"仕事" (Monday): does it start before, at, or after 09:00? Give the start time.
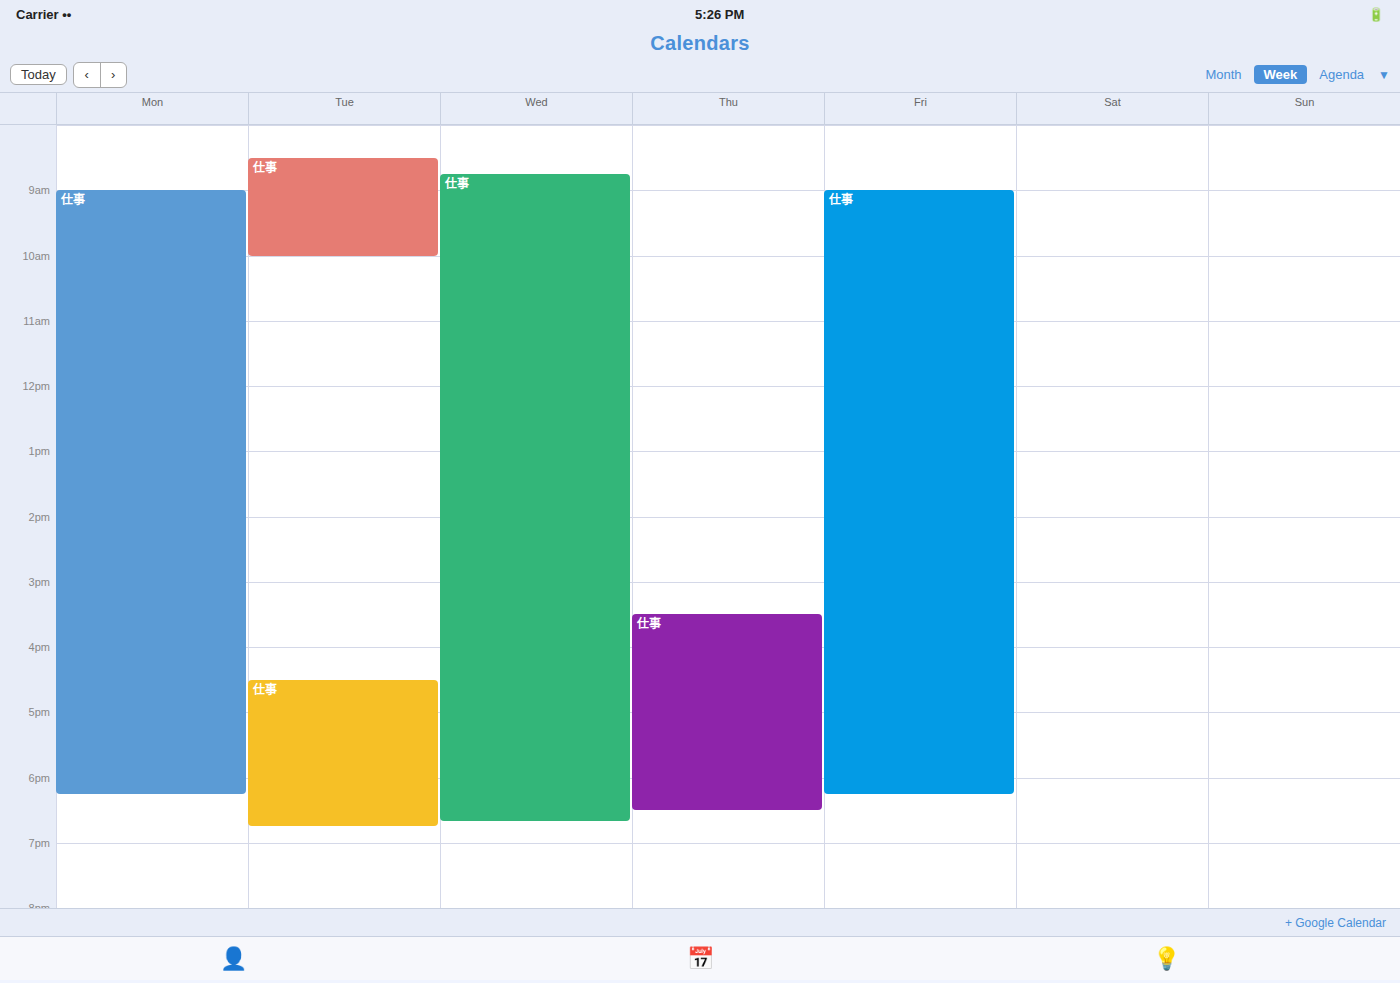
09:00 -- exactly at 09:00, on the 09:00 line.